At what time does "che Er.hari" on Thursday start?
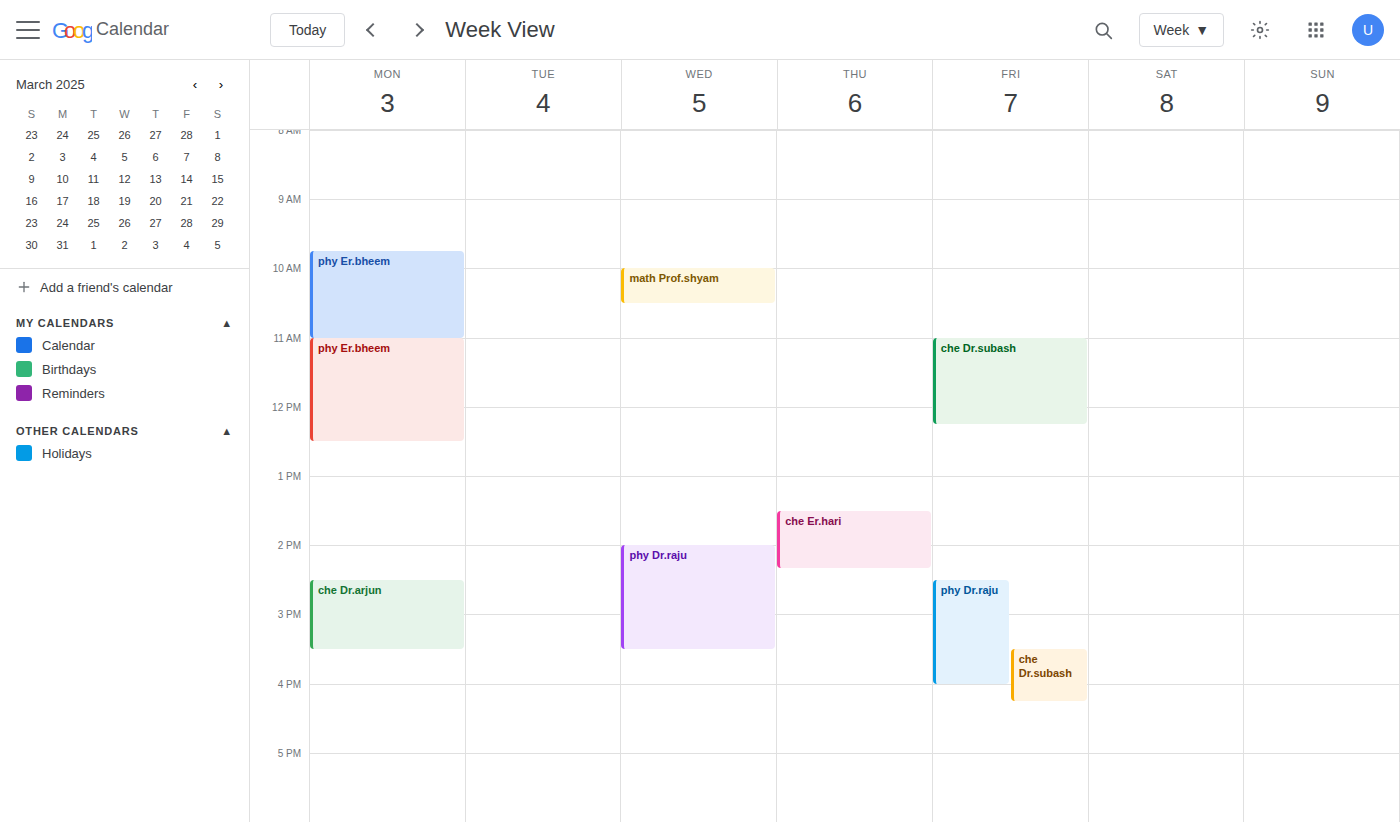
1:30 PM